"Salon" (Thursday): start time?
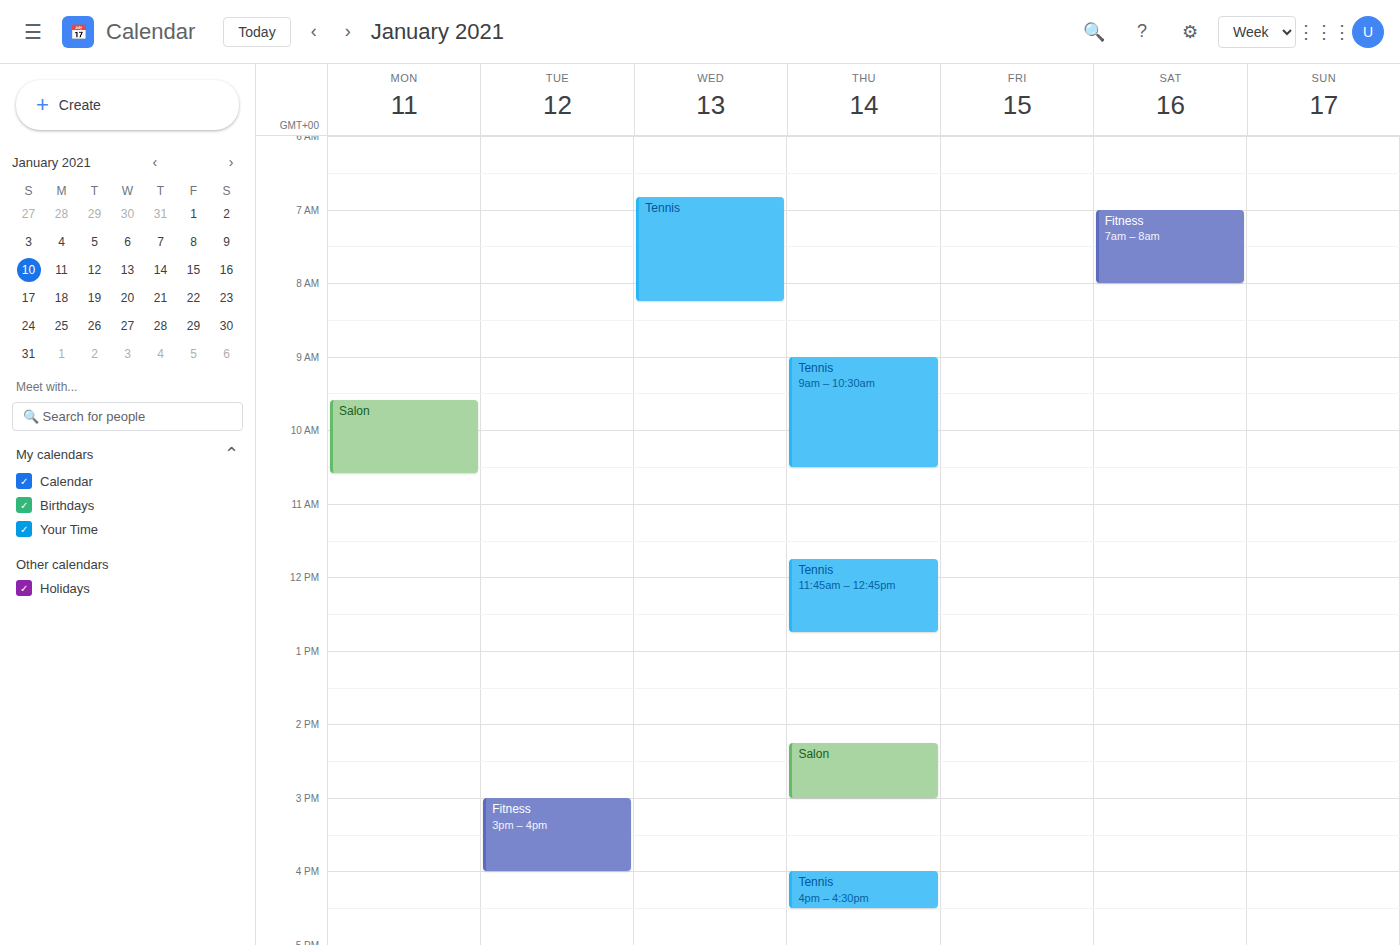
2:15 PM